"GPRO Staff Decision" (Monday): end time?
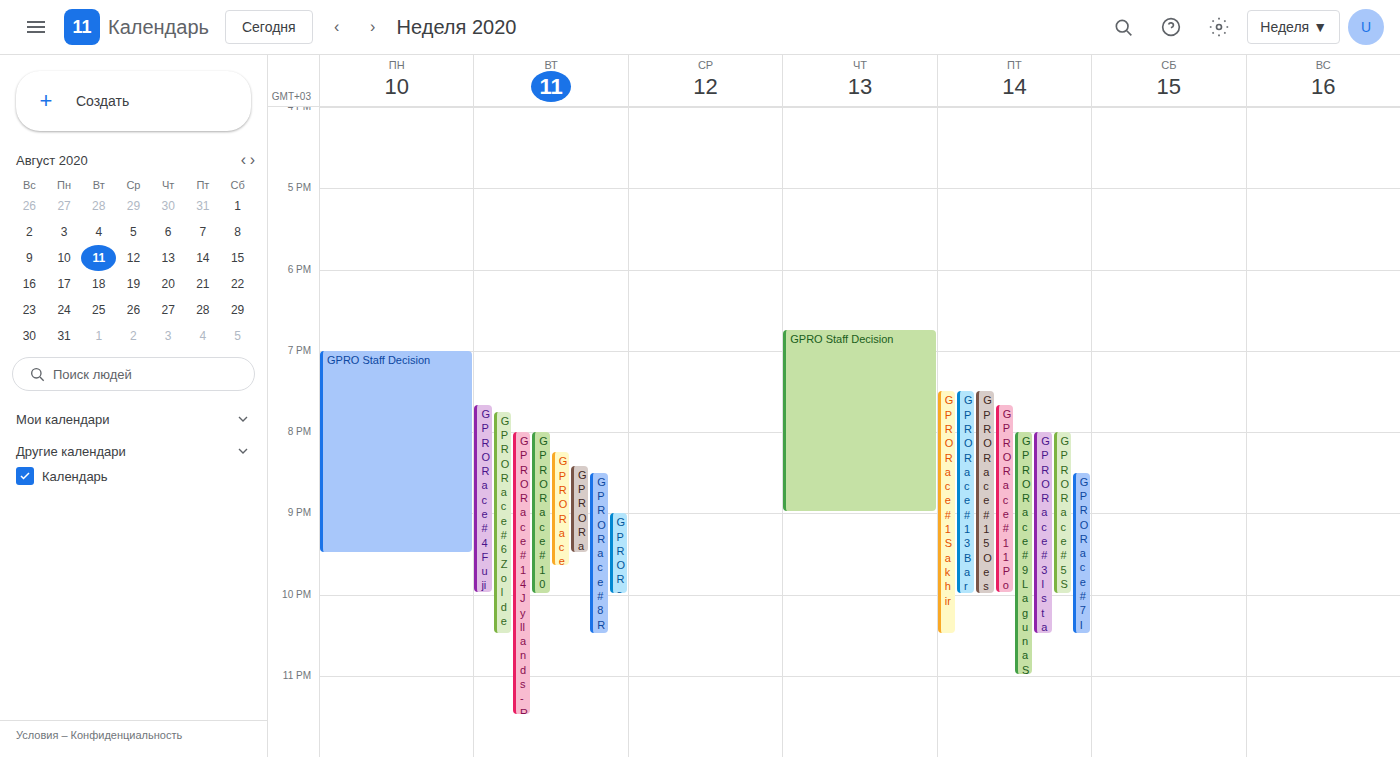
9:30 PM